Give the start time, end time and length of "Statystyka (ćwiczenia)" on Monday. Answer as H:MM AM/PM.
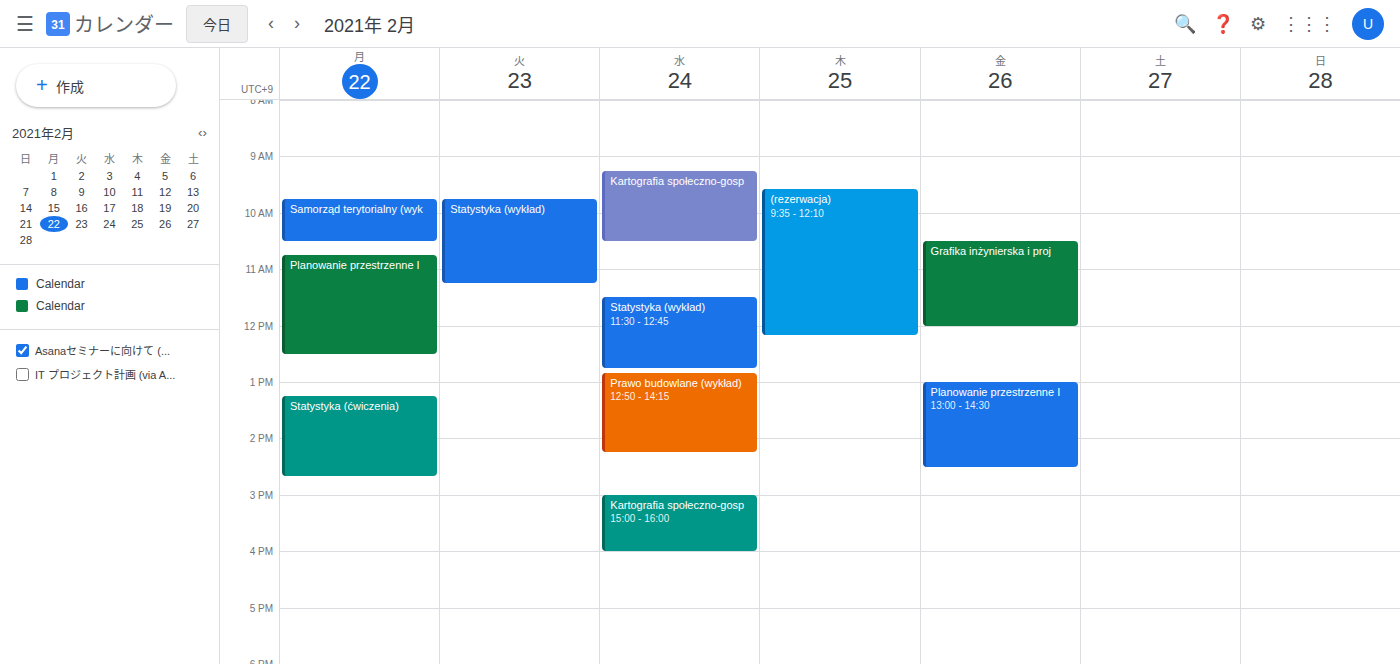
1:15 PM to 2:40 PM, 1 hour 25 minutes